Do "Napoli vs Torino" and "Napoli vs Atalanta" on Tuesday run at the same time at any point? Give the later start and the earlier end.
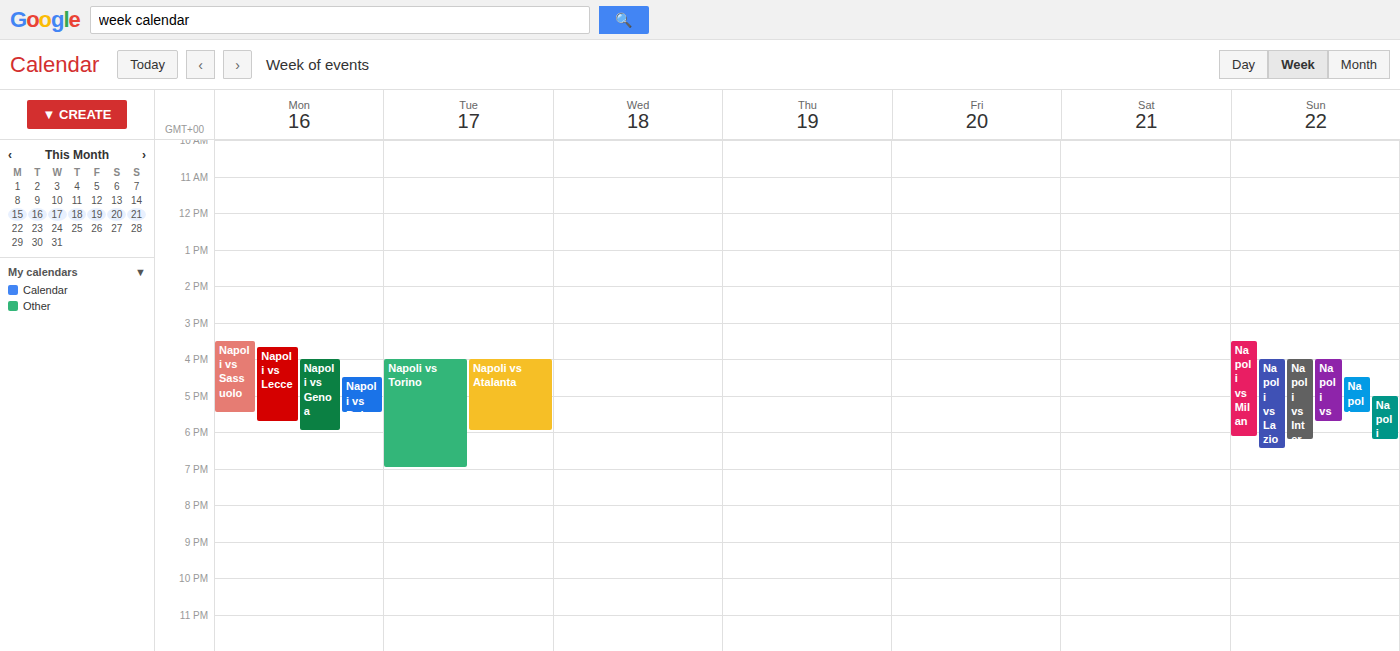
"Napoli vs Atalanta" runs 4:00 PM to 6:00 PM, inside "Napoli vs Torino" -- they overlap.